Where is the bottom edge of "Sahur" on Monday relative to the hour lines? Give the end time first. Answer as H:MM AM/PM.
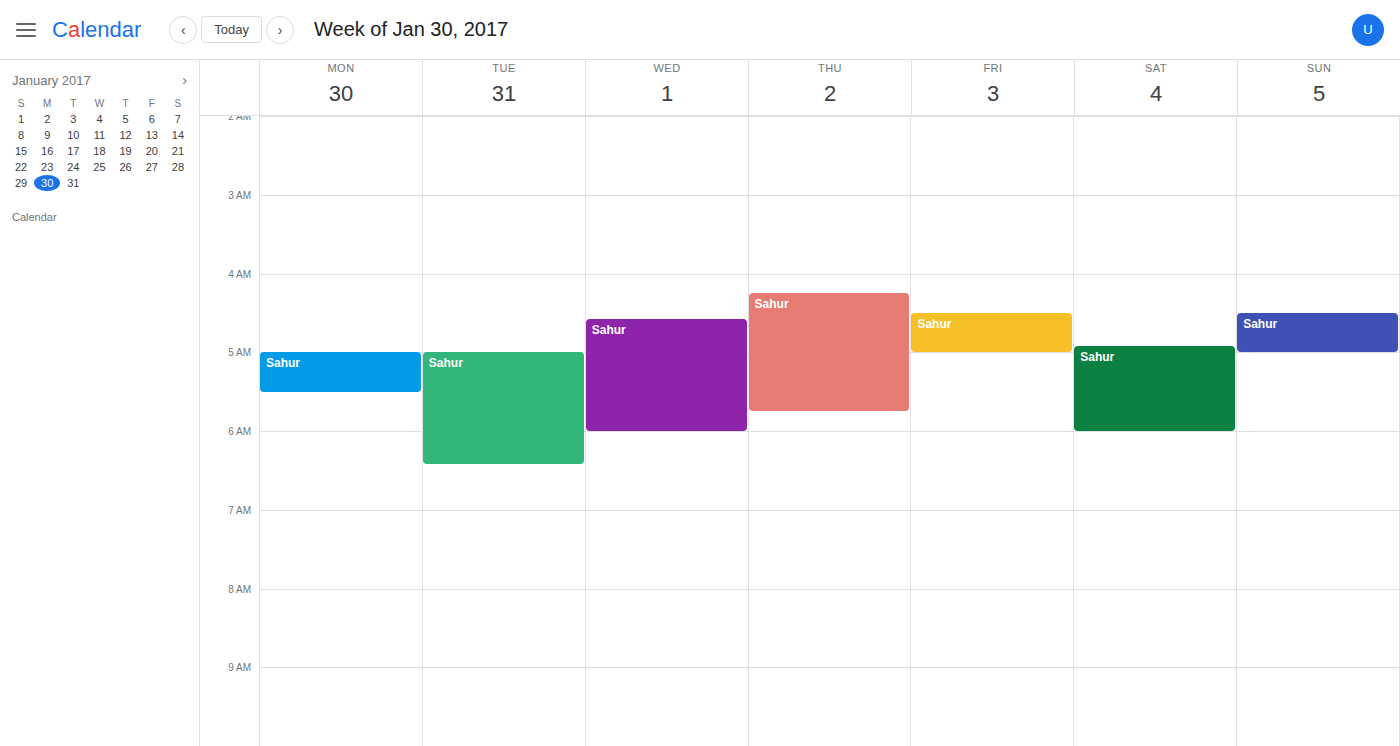
5:30 AM -- halfway between the 5 AM and 6 AM lines.